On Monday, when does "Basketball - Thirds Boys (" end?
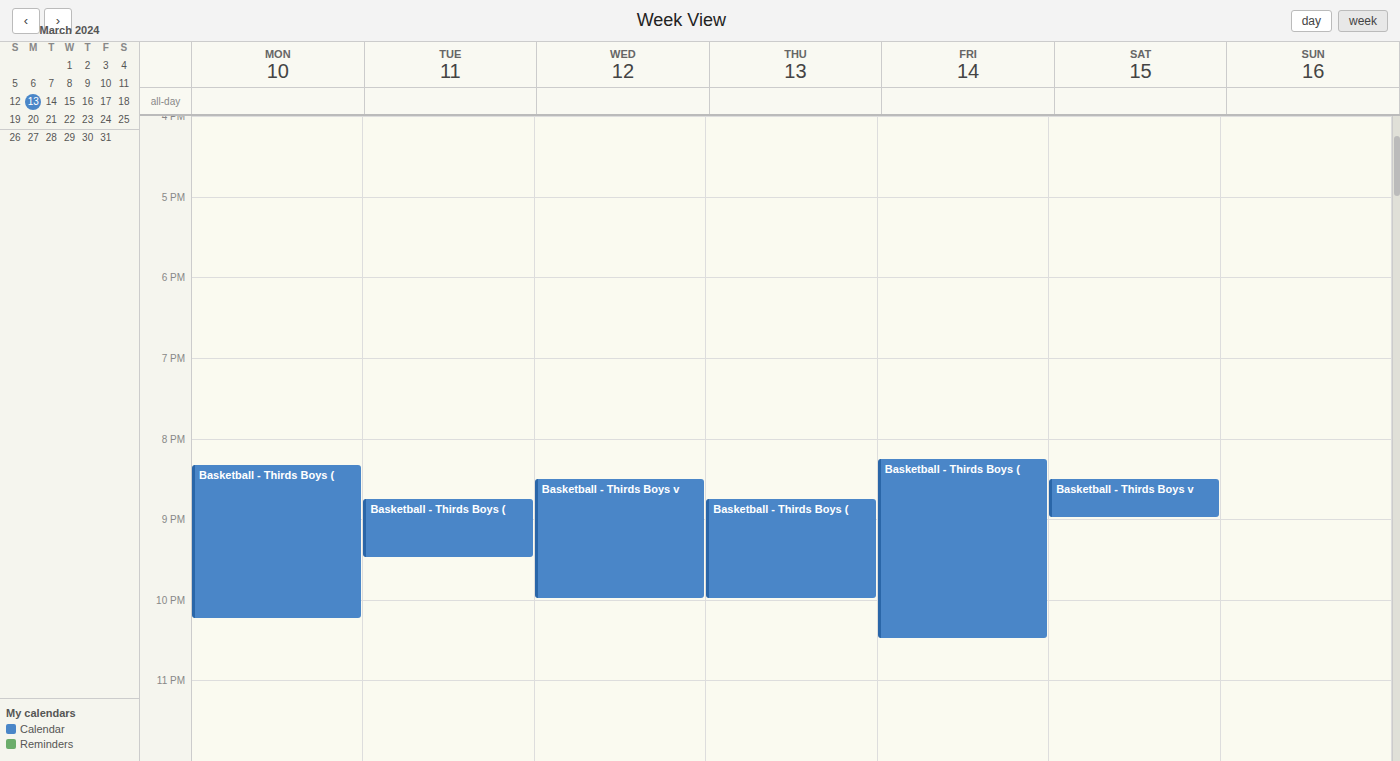
10:15 PM